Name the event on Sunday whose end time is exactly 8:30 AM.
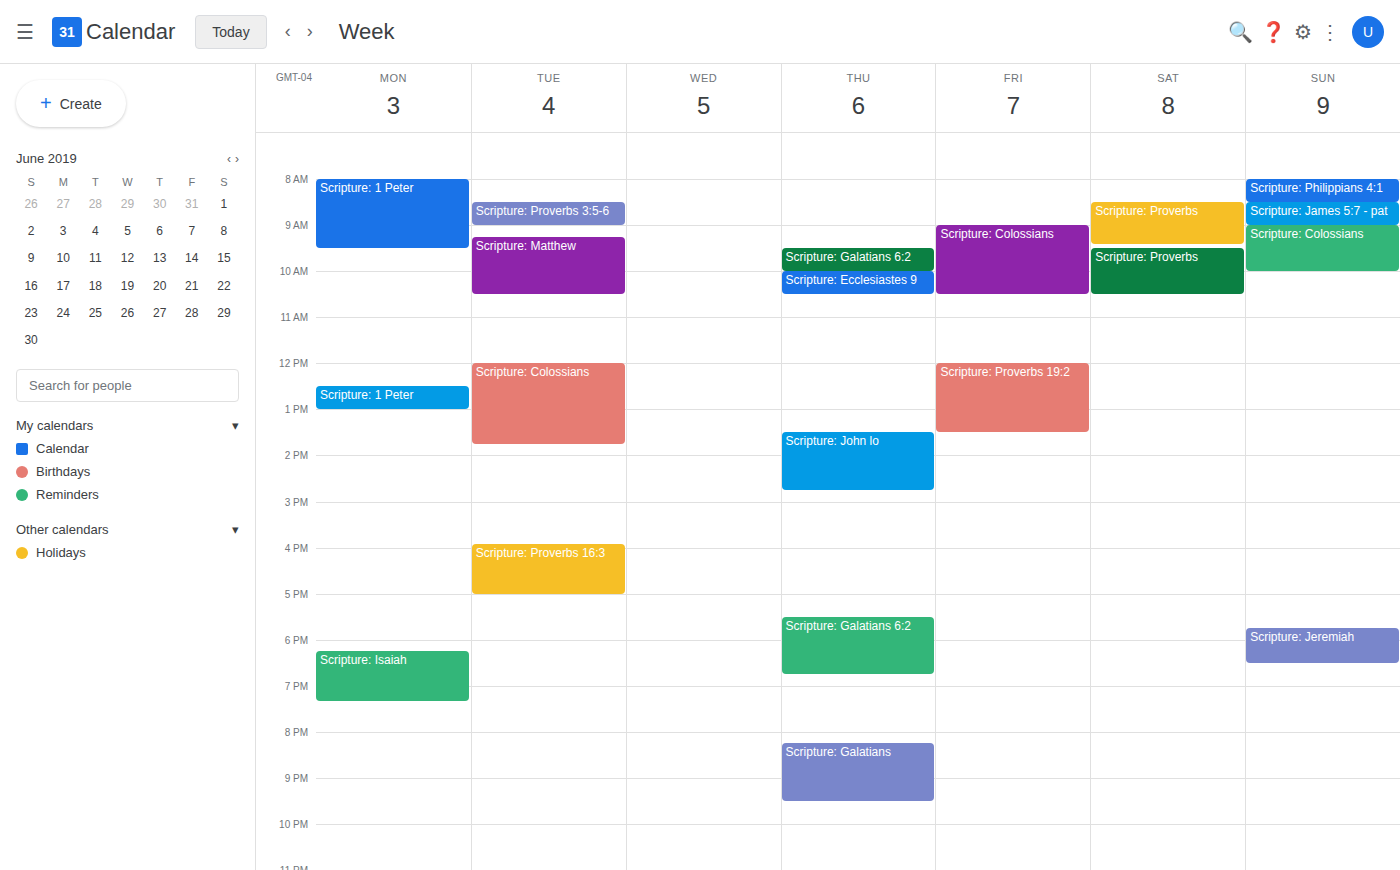
"Scripture: Philippians 4:1"